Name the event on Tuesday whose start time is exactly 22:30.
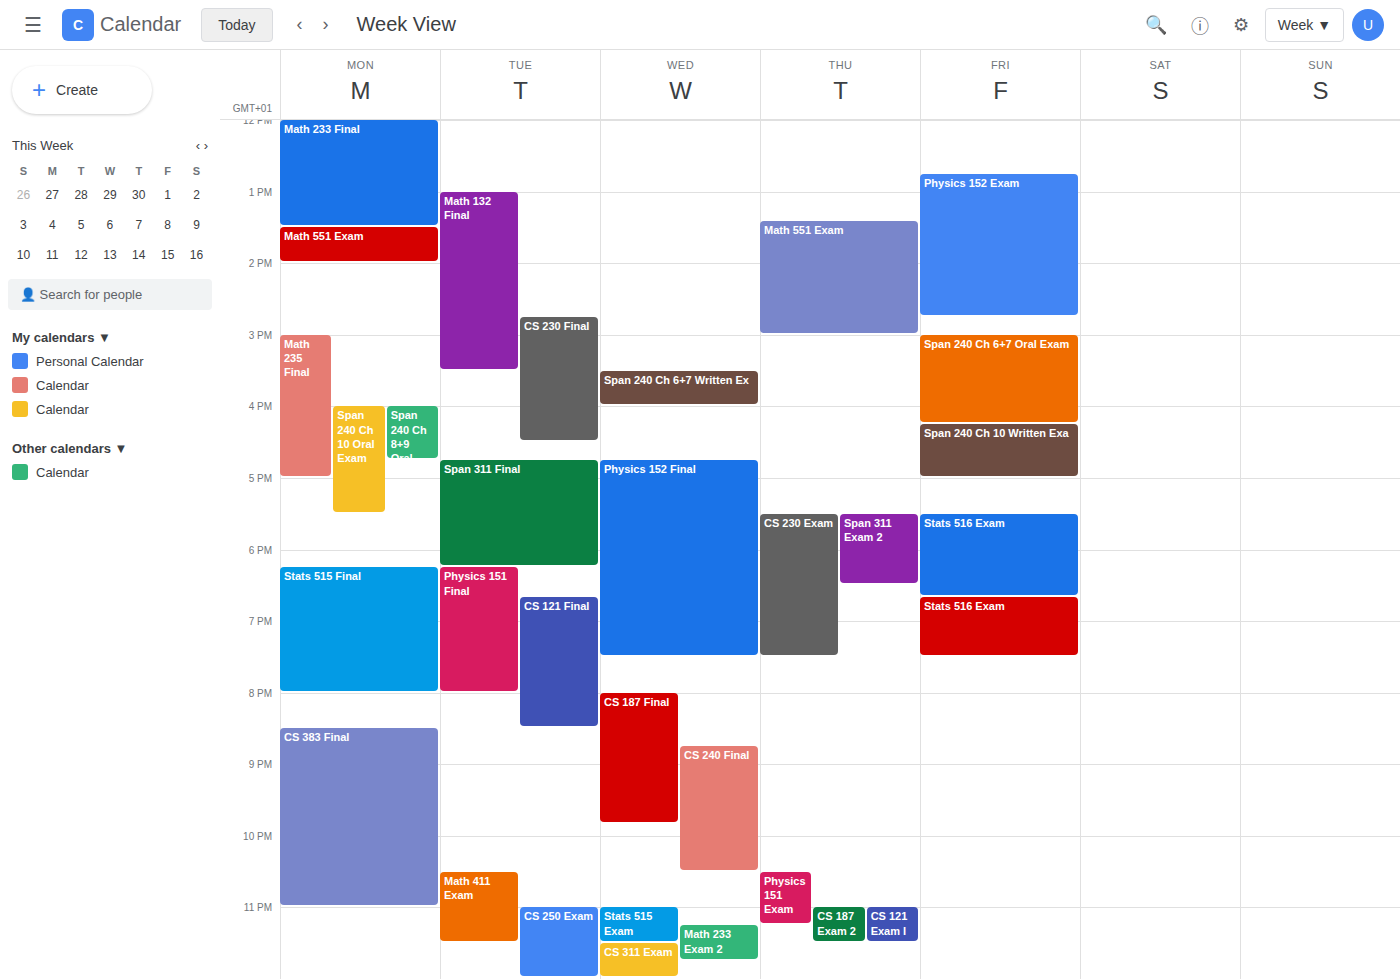
"Math 411 Exam"